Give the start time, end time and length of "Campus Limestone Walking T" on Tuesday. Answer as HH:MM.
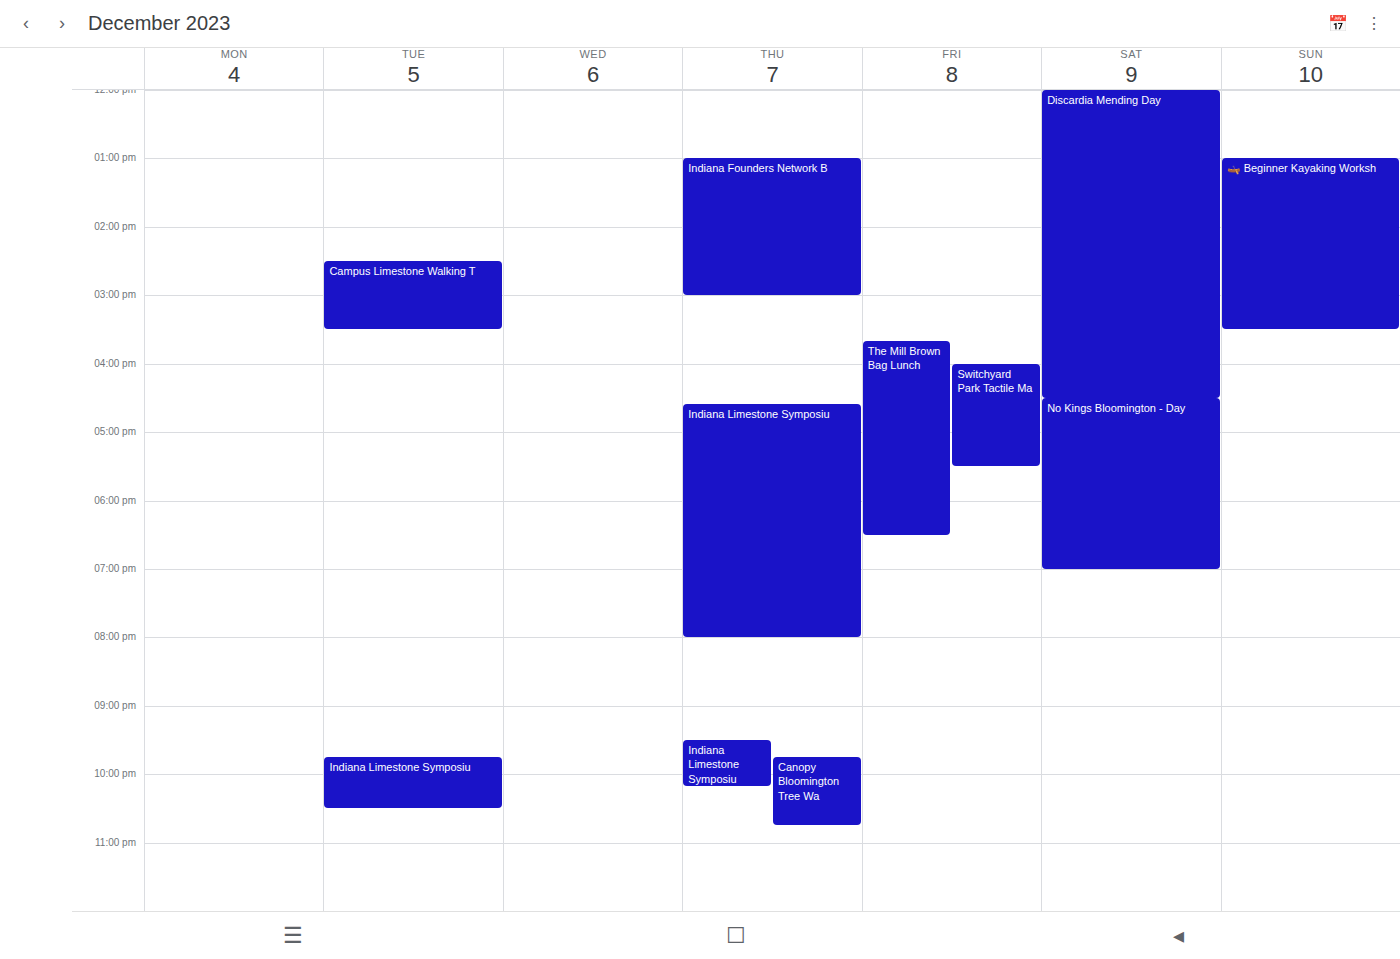
14:30 to 15:30, 1 hour